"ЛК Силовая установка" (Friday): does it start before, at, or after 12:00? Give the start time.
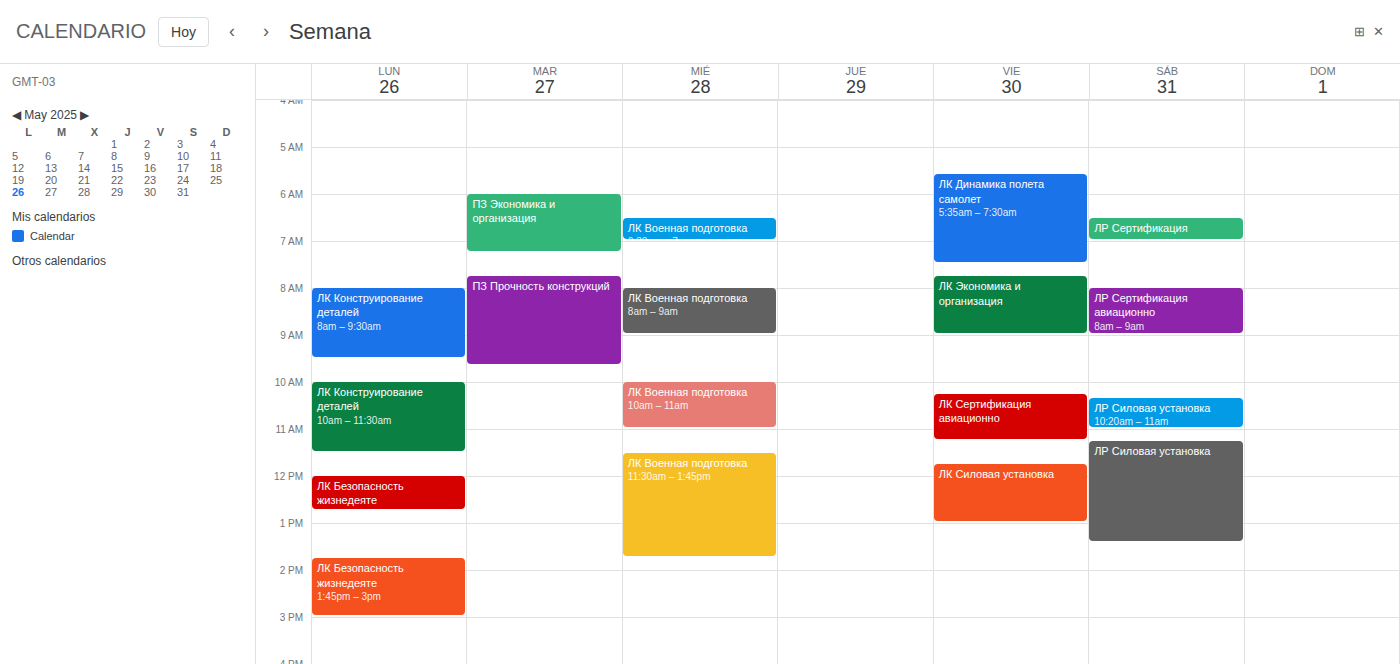
11:45 -- before 12:00, 15 minutes above the 12:00 line.